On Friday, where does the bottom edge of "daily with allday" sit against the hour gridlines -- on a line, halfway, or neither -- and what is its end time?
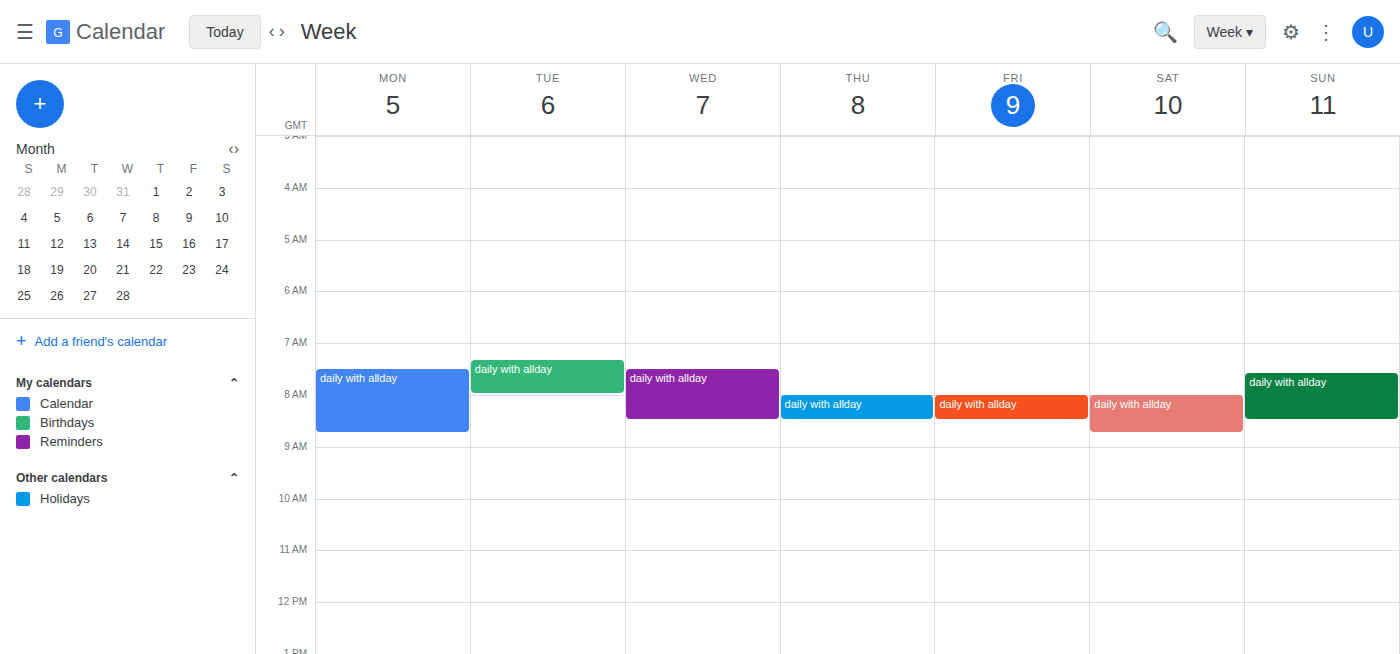
8:30 AM -- halfway between the 8 AM and 9 AM lines.